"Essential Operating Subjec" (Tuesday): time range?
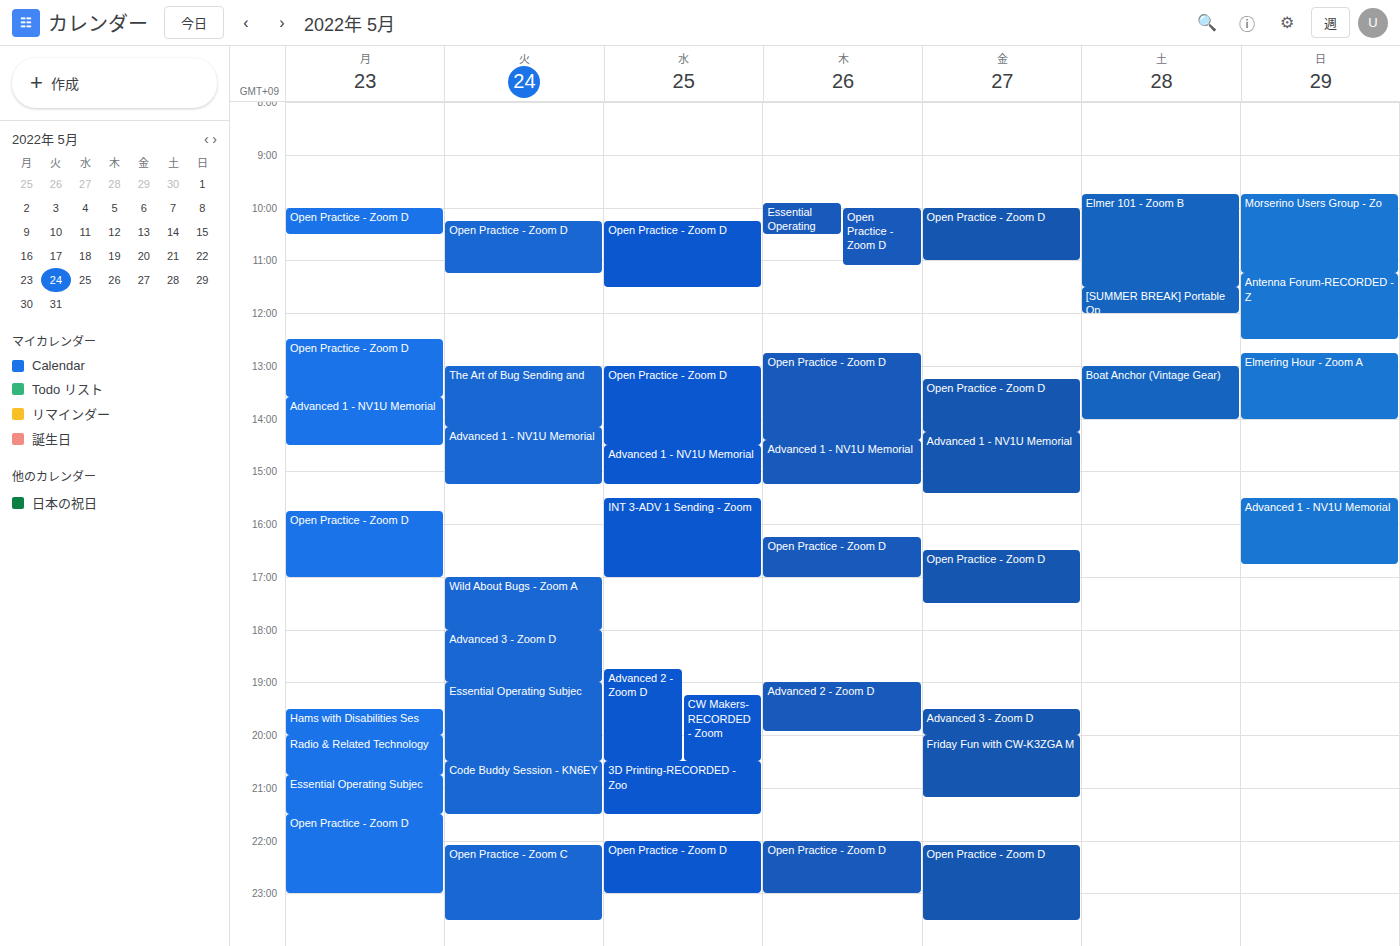
19:00 to 20:30